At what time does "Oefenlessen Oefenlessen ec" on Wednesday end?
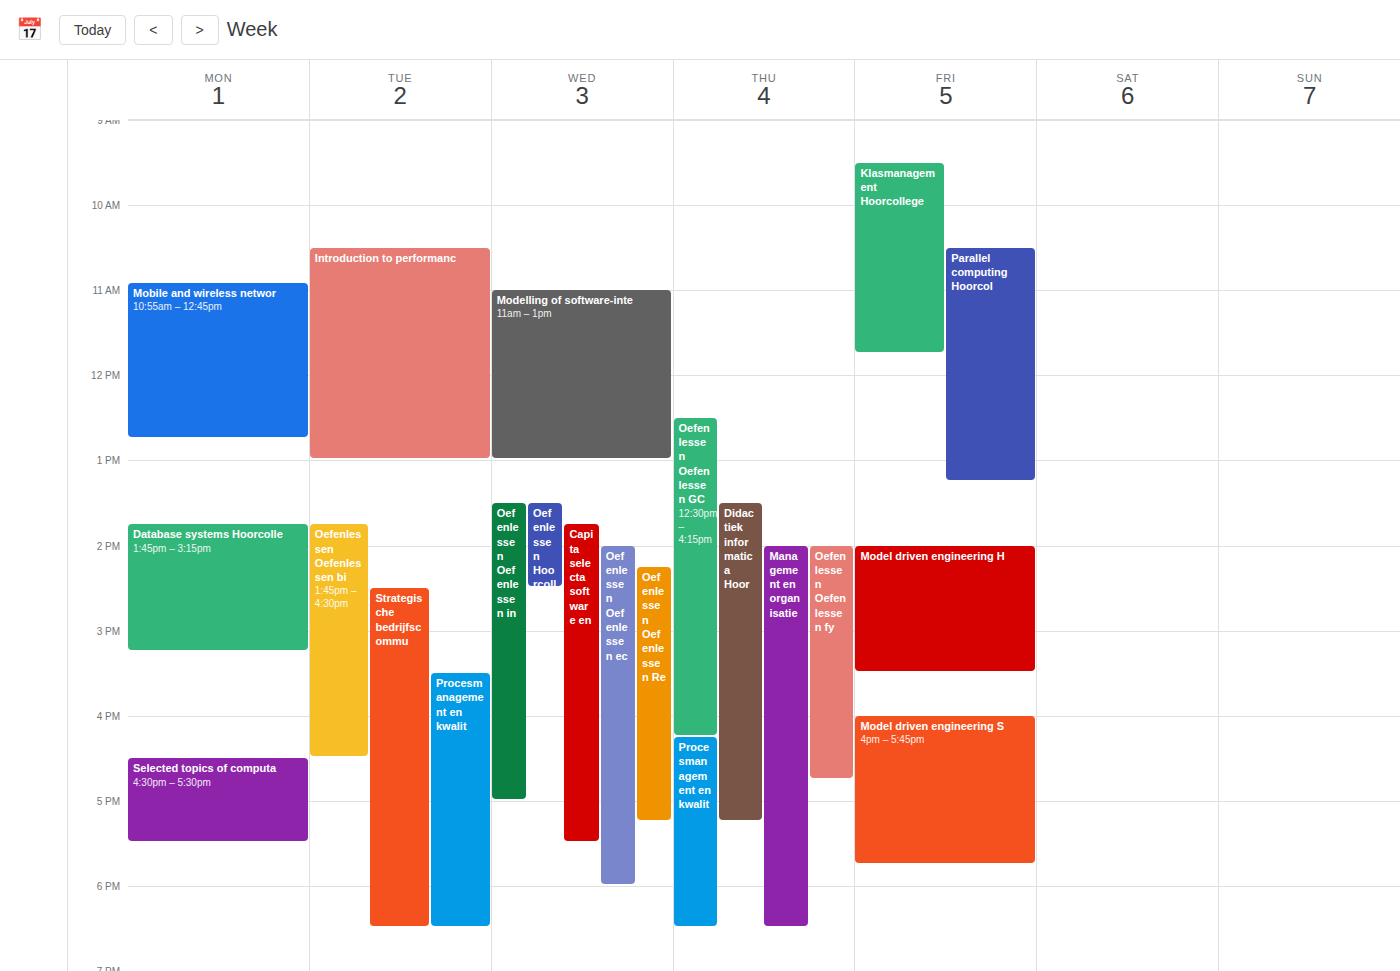
6:00 PM